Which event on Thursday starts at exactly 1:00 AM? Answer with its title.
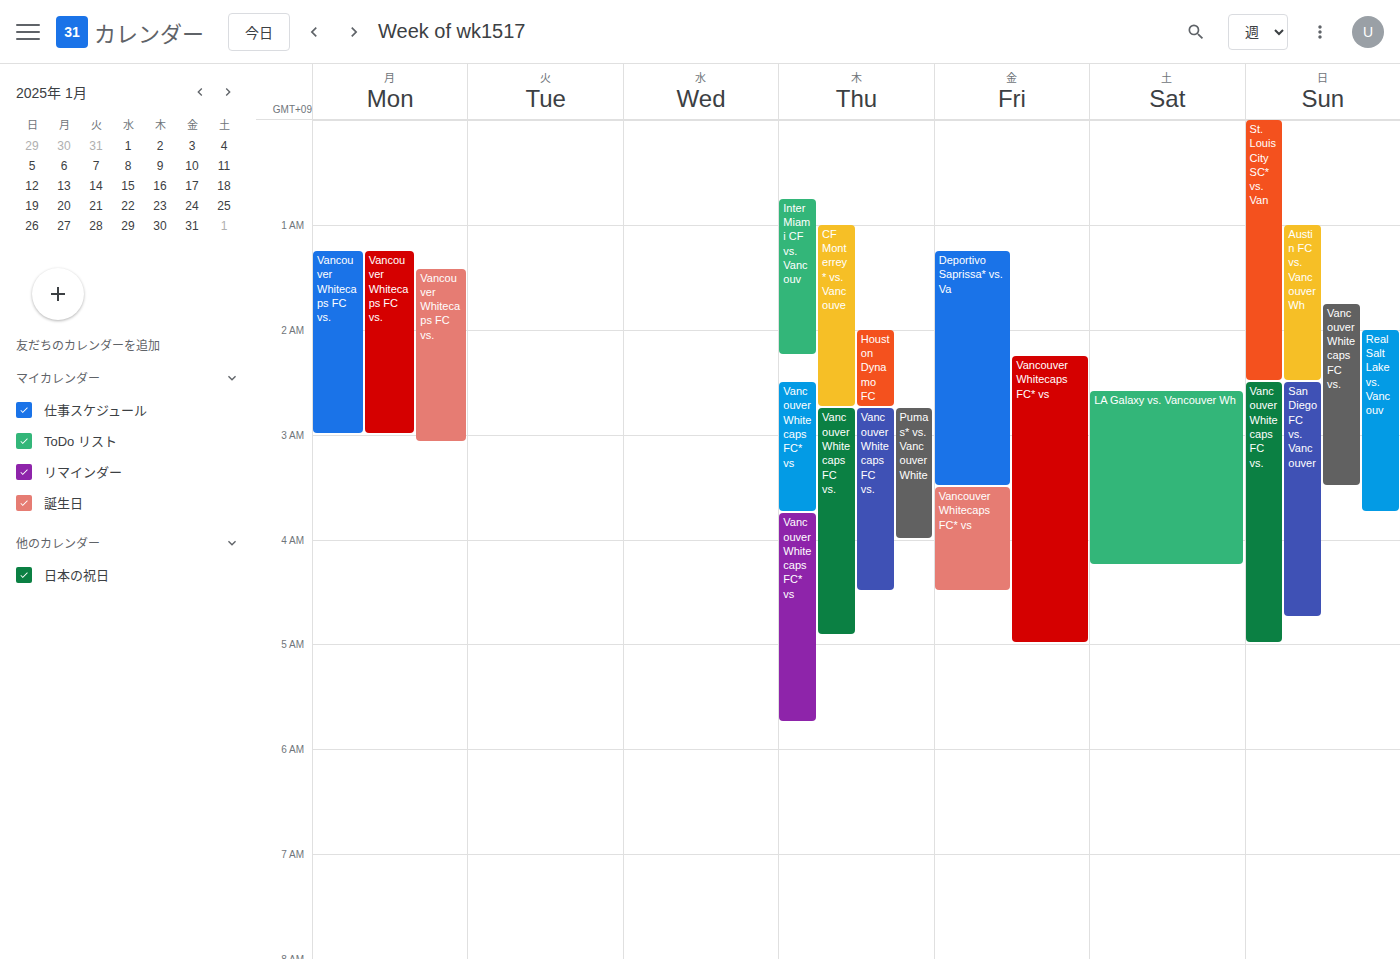
"CF Monterrey* vs. Vancouve"